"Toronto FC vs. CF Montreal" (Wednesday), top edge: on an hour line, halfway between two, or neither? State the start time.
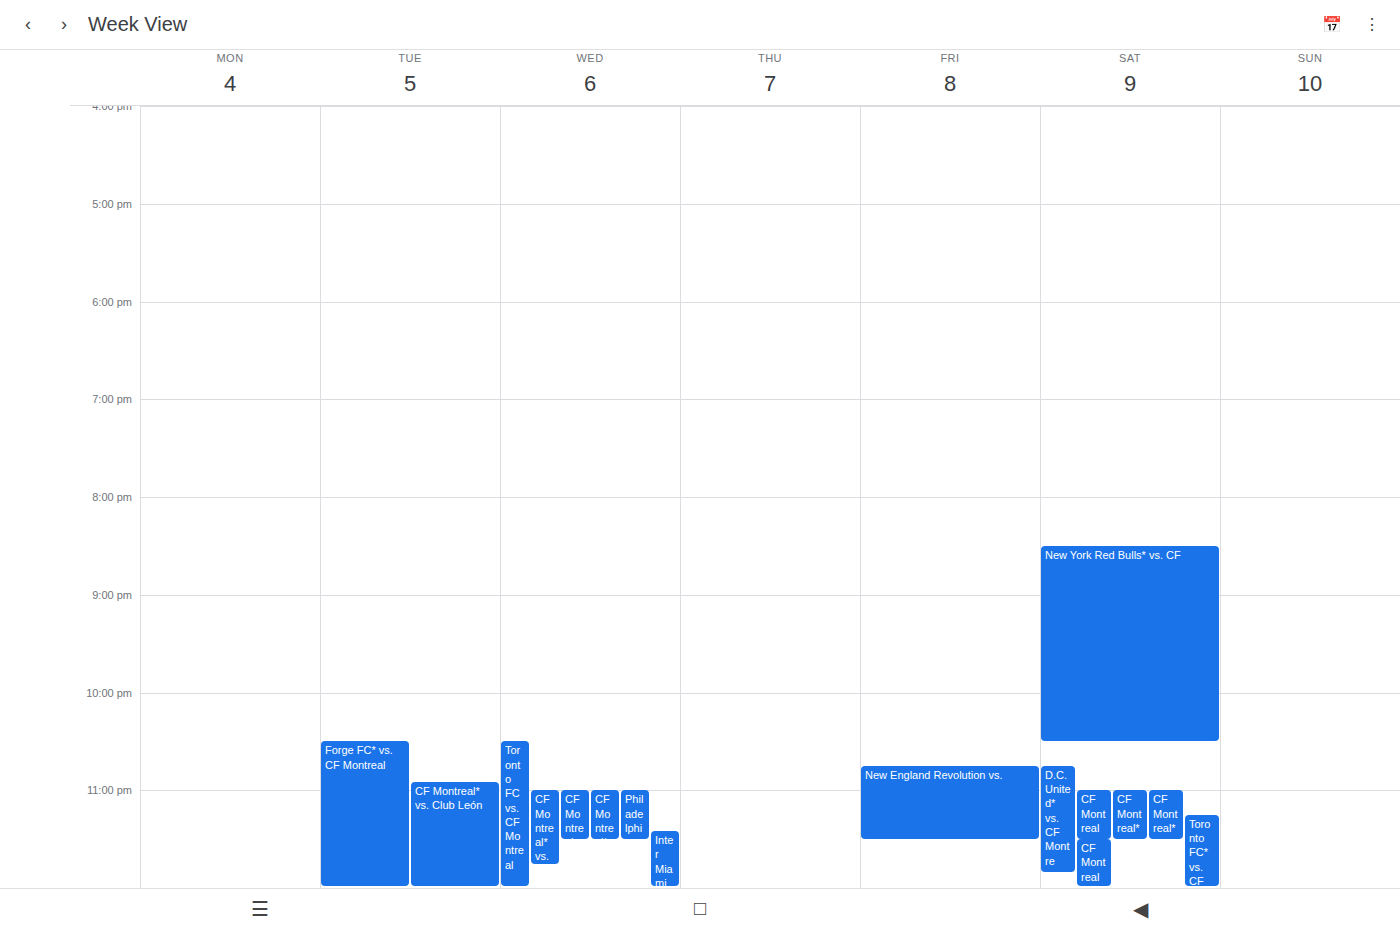
10:30 PM -- halfway between the 10 PM and 11 PM lines.